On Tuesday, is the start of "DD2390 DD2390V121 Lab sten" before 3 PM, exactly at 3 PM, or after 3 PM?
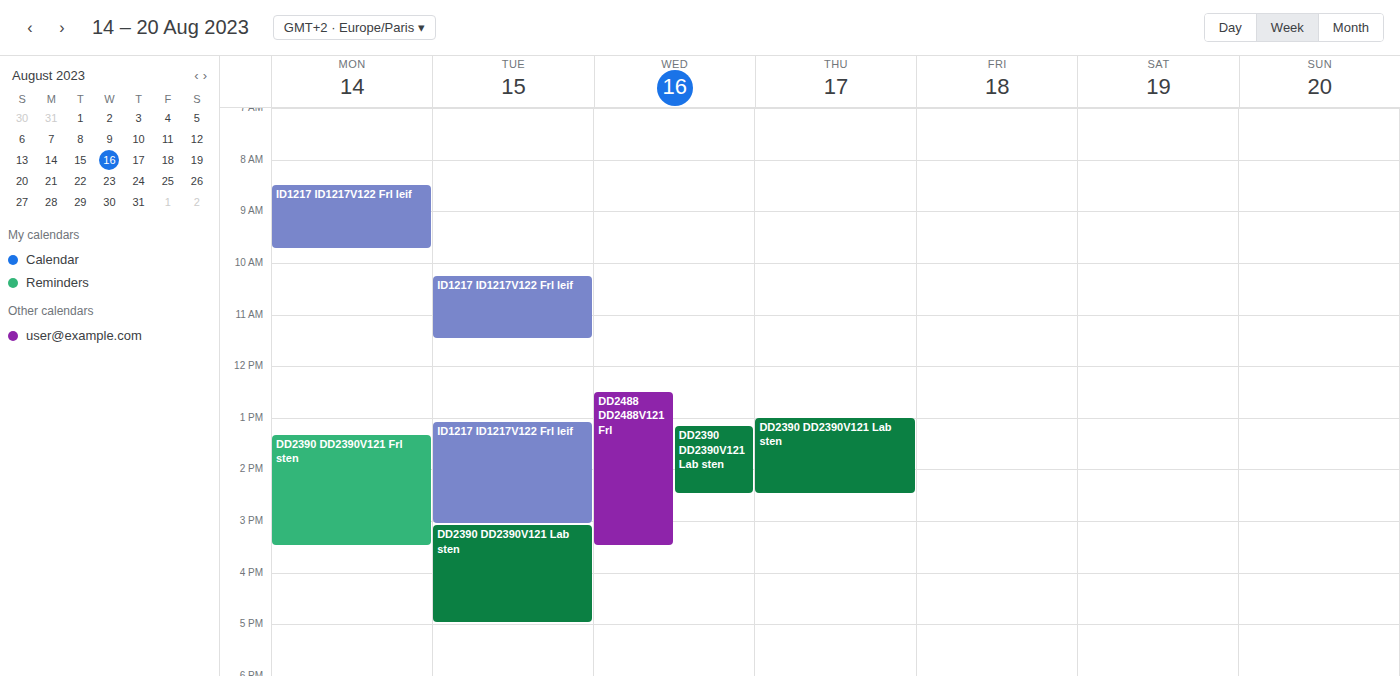
3:05 PM -- after 3 PM, 5 minutes below the 3 PM line.